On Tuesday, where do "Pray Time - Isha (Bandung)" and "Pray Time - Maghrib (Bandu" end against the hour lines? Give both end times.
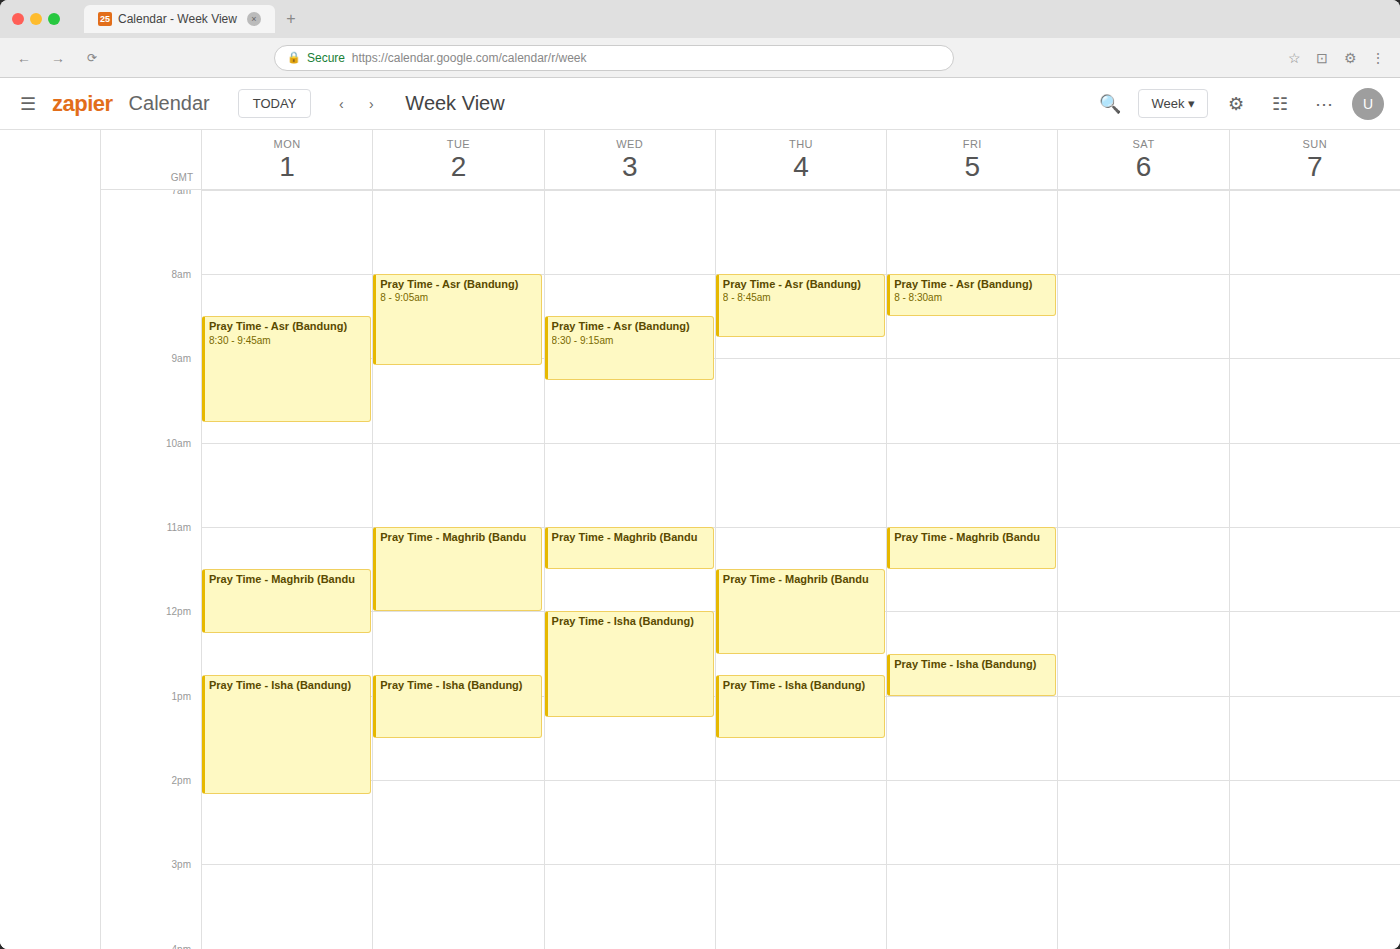
"Pray Time - Isha (Bandung)": 1:30 PM, halfway between the 1 PM and 2 PM lines. "Pray Time - Maghrib (Bandu": 12:00 PM, exactly on the 12 PM line.